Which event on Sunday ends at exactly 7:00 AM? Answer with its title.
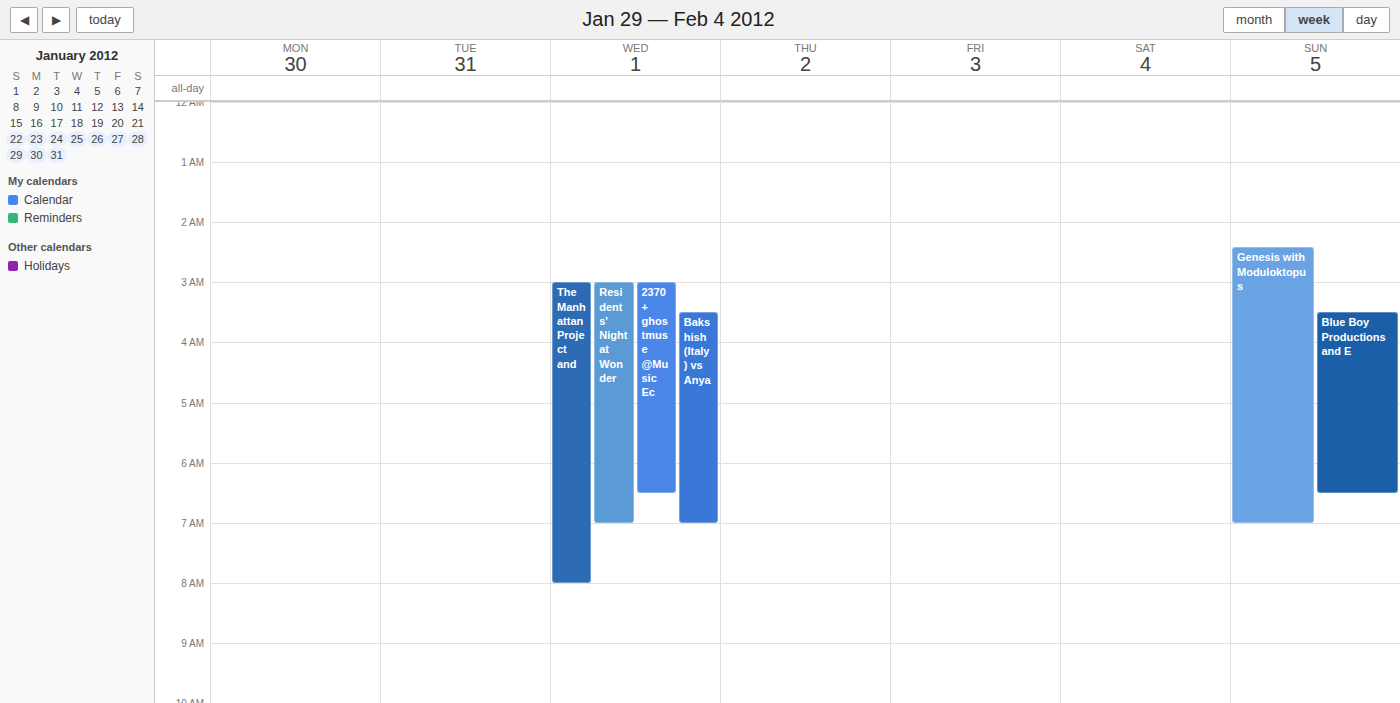
"Genesis with Moduloktopus"